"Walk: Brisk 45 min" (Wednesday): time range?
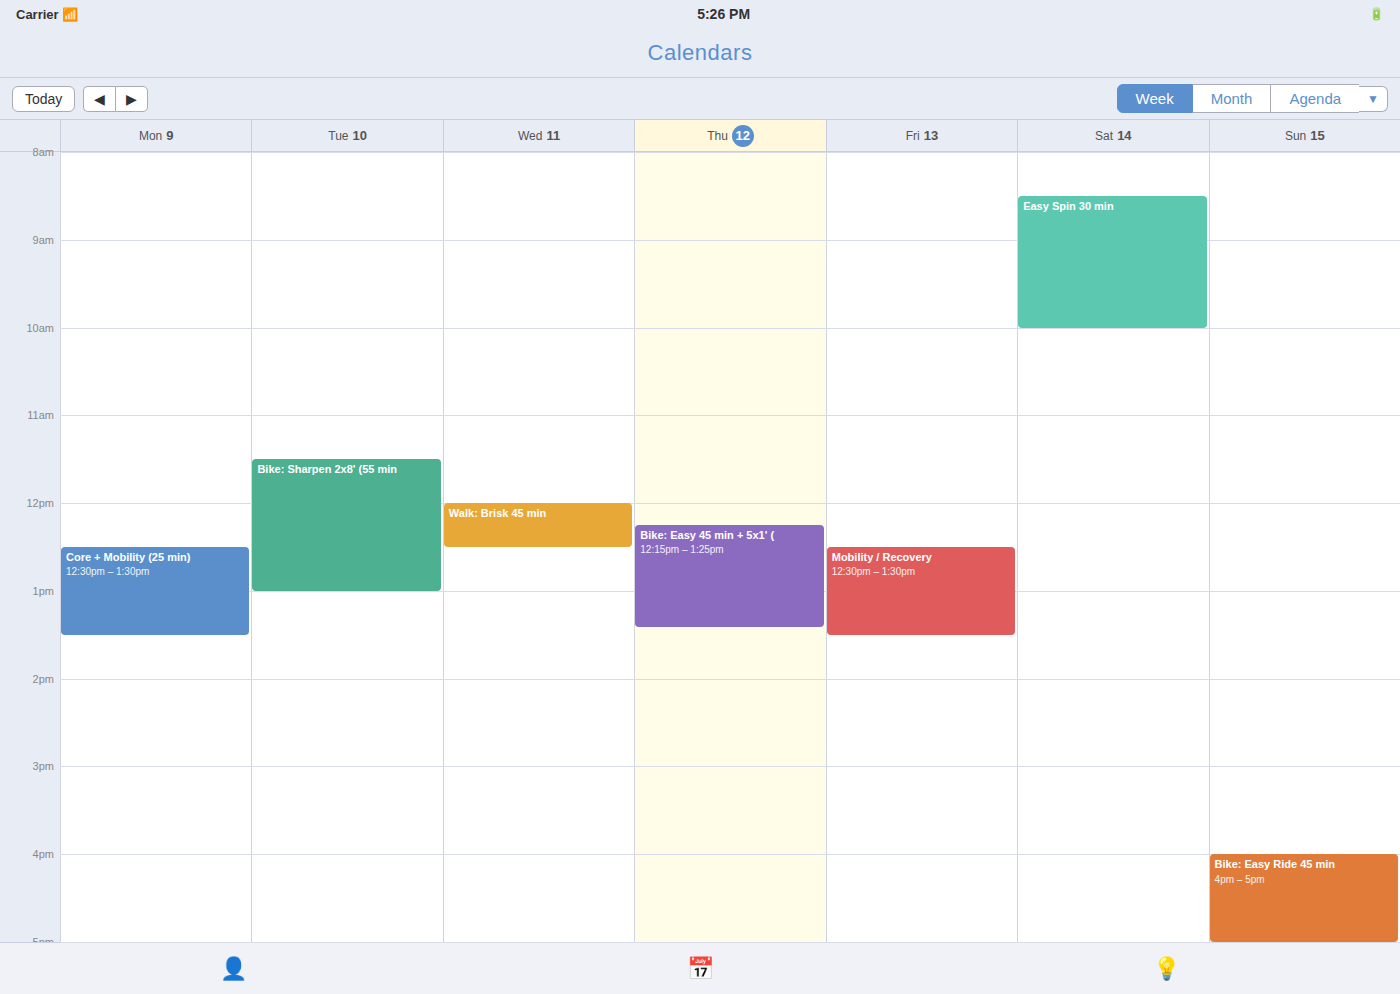
12:00 PM to 12:30 PM